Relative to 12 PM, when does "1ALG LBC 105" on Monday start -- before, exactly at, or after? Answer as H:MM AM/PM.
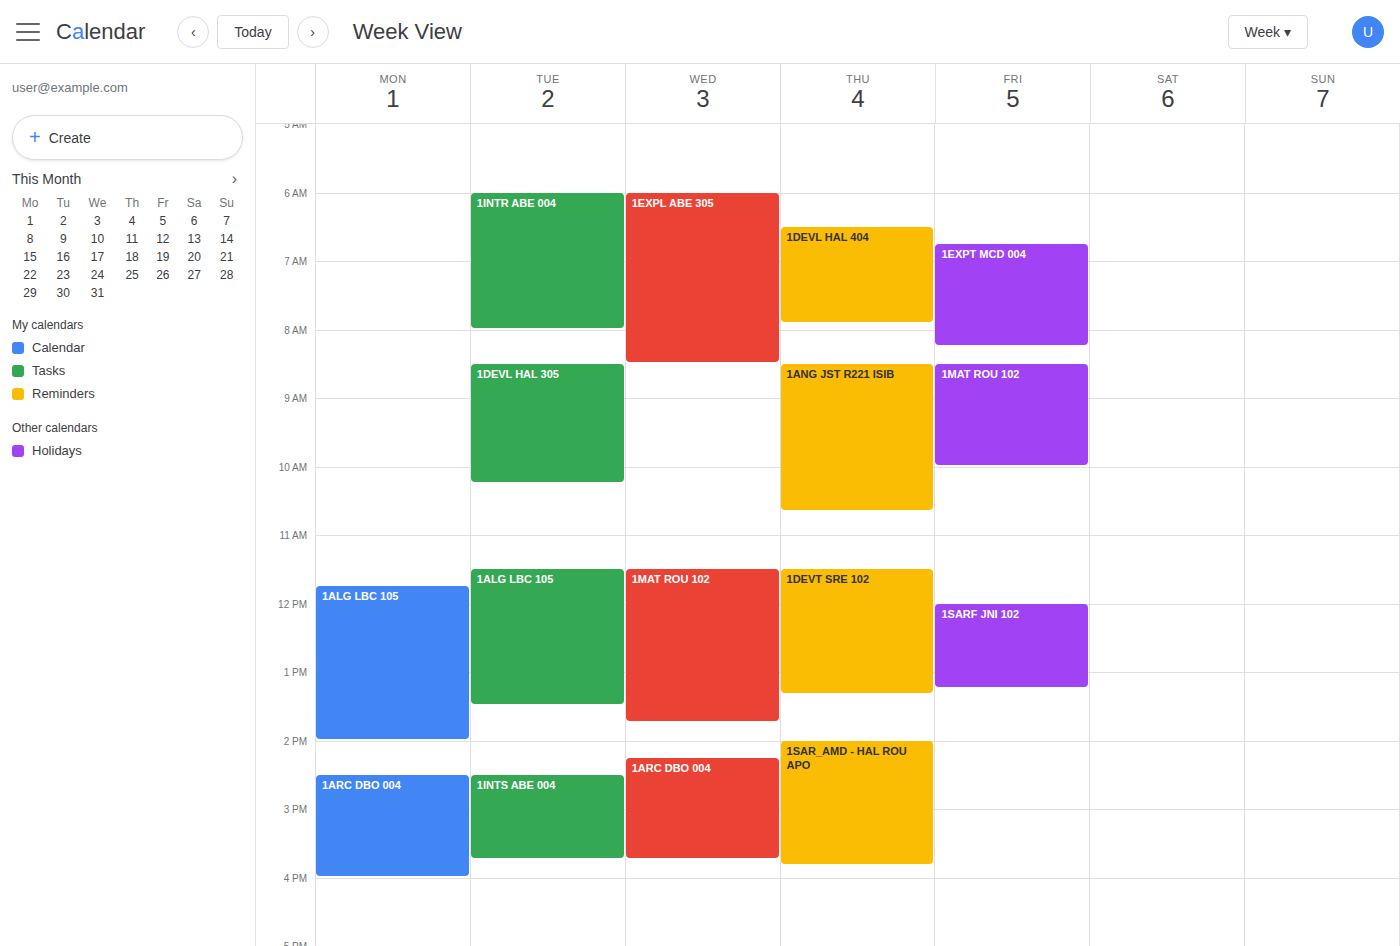
11:45 AM -- before 12 PM, 15 minutes above the 12 PM line.